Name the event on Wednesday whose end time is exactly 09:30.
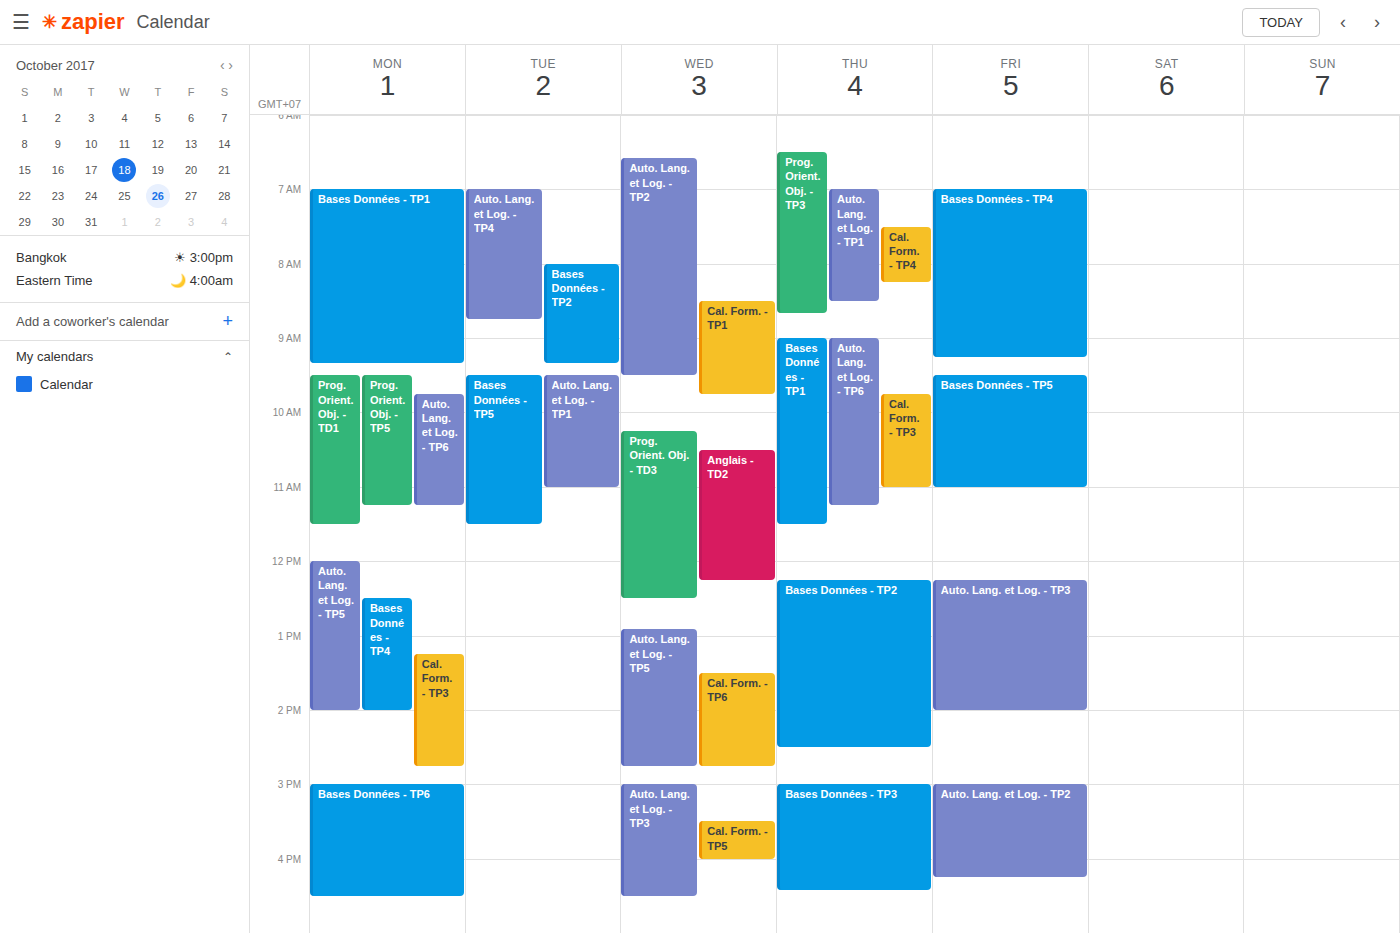
"Auto. Lang. et Log. - TP2"